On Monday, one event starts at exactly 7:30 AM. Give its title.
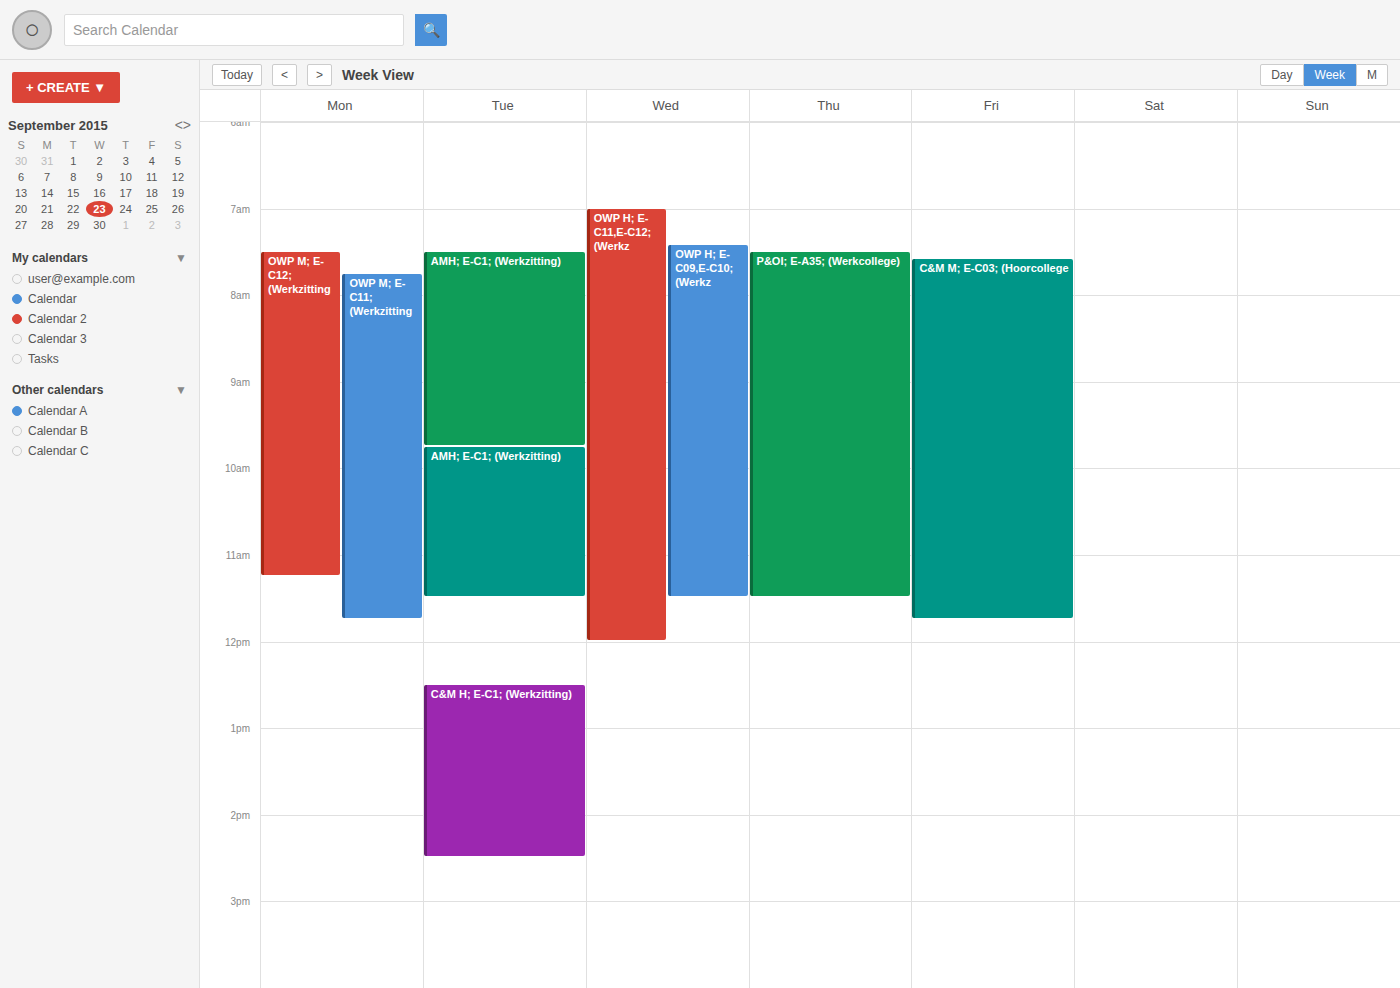
"OWP M; E-C12; (Werkzitting"